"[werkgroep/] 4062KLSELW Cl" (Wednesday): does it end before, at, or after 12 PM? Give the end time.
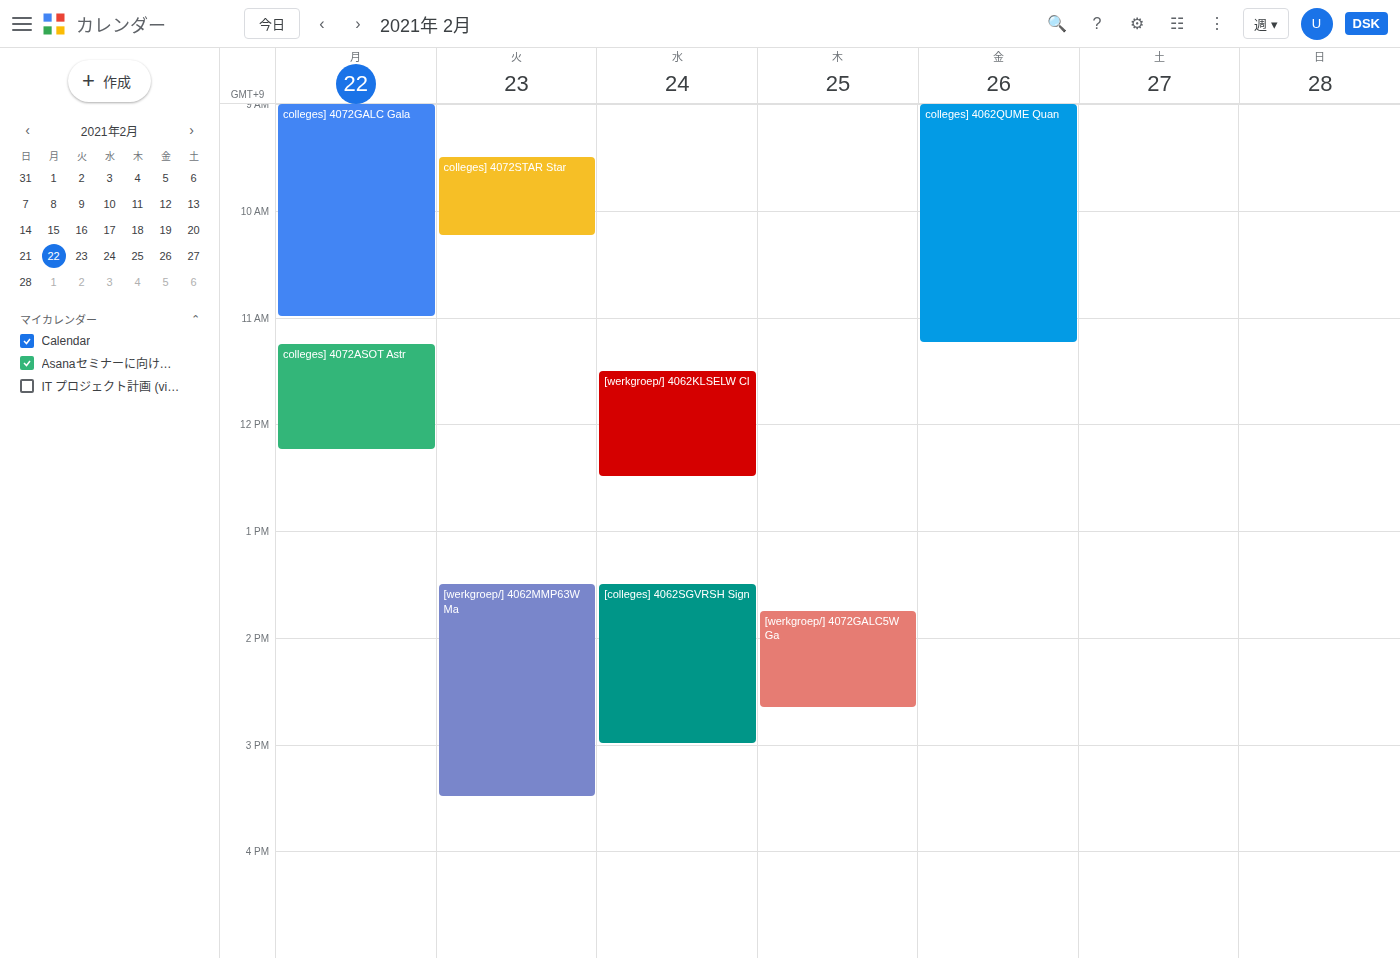
12:30 PM -- after 12 PM, 30 minutes below the 12 PM line.